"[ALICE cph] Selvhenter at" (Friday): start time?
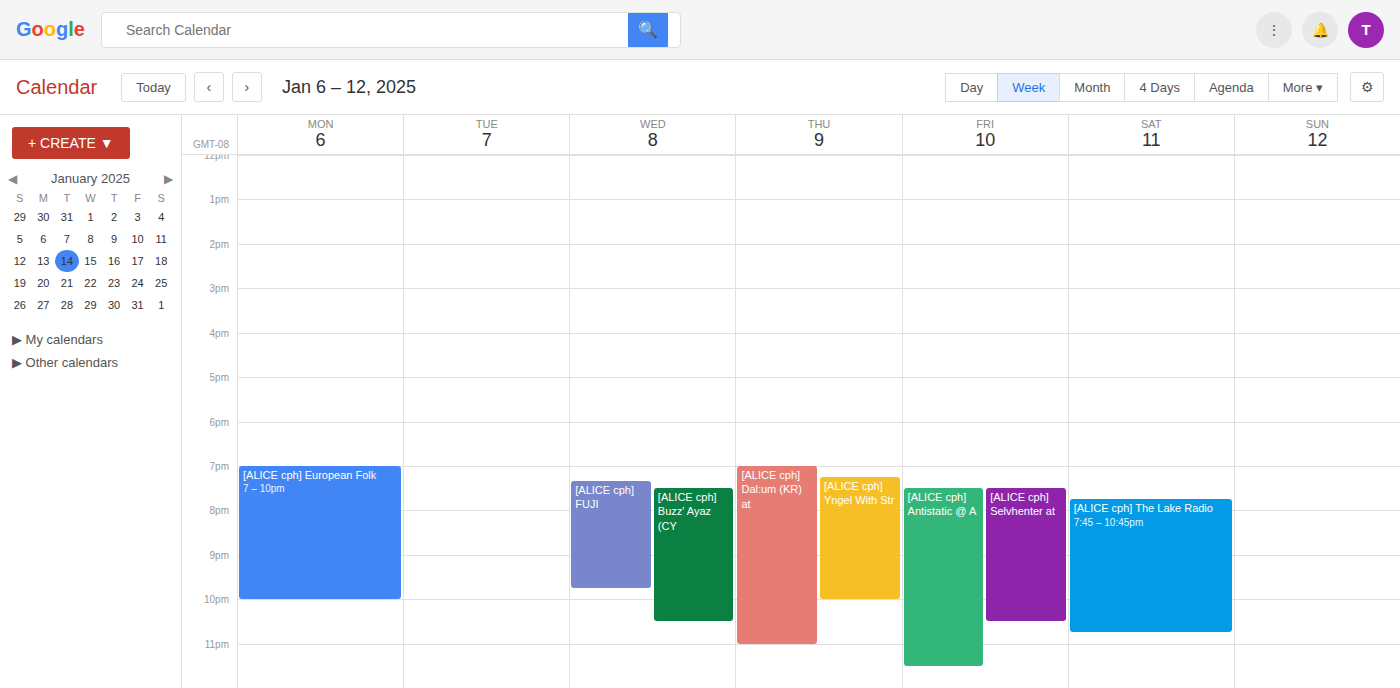
7:30 PM